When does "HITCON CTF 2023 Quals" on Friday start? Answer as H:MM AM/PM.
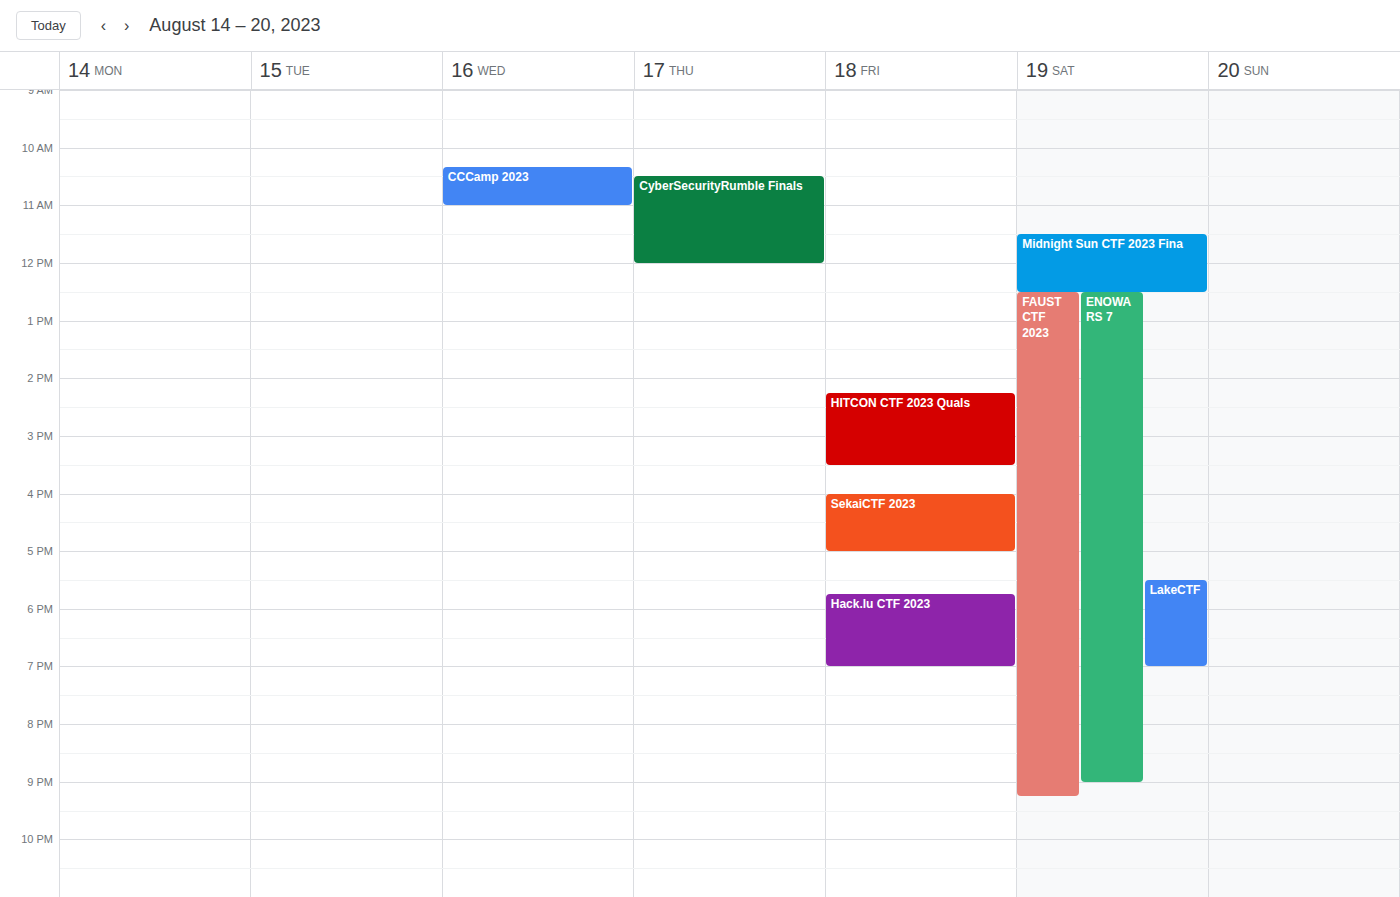
2:15 PM